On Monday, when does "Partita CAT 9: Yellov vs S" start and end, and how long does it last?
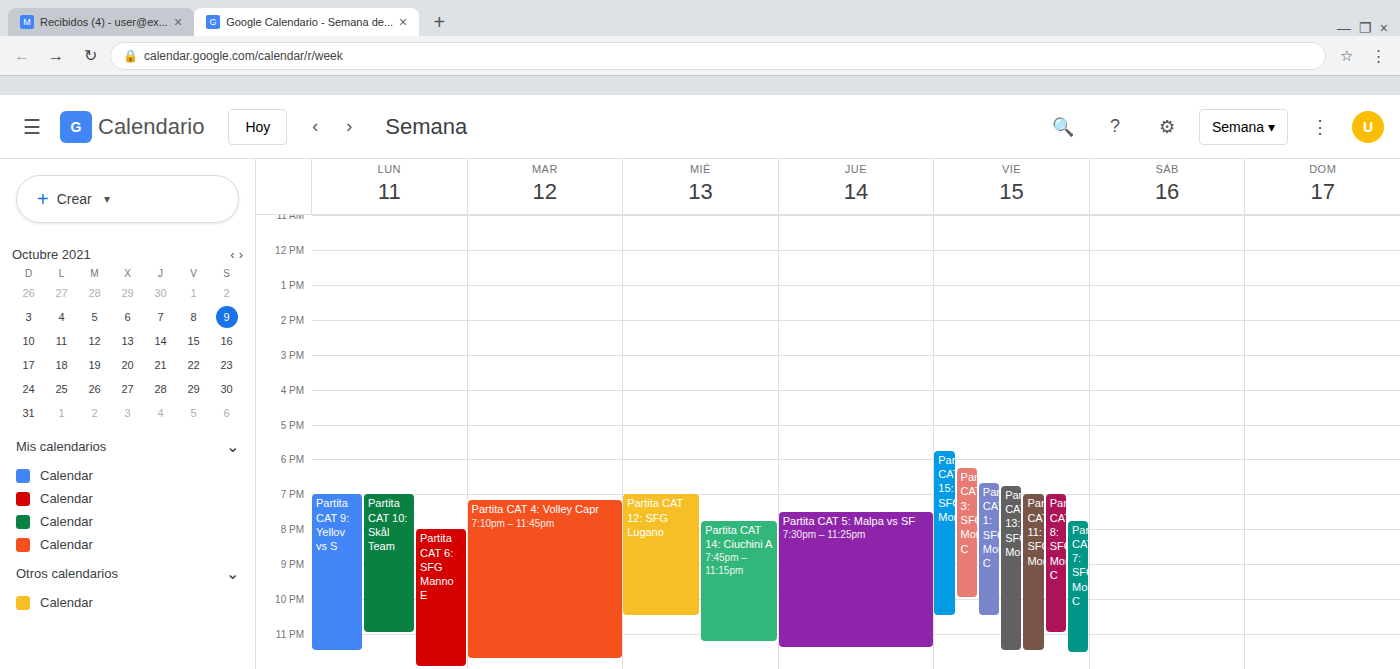
7:00 PM to 11:30 PM, 4 hours 30 minutes